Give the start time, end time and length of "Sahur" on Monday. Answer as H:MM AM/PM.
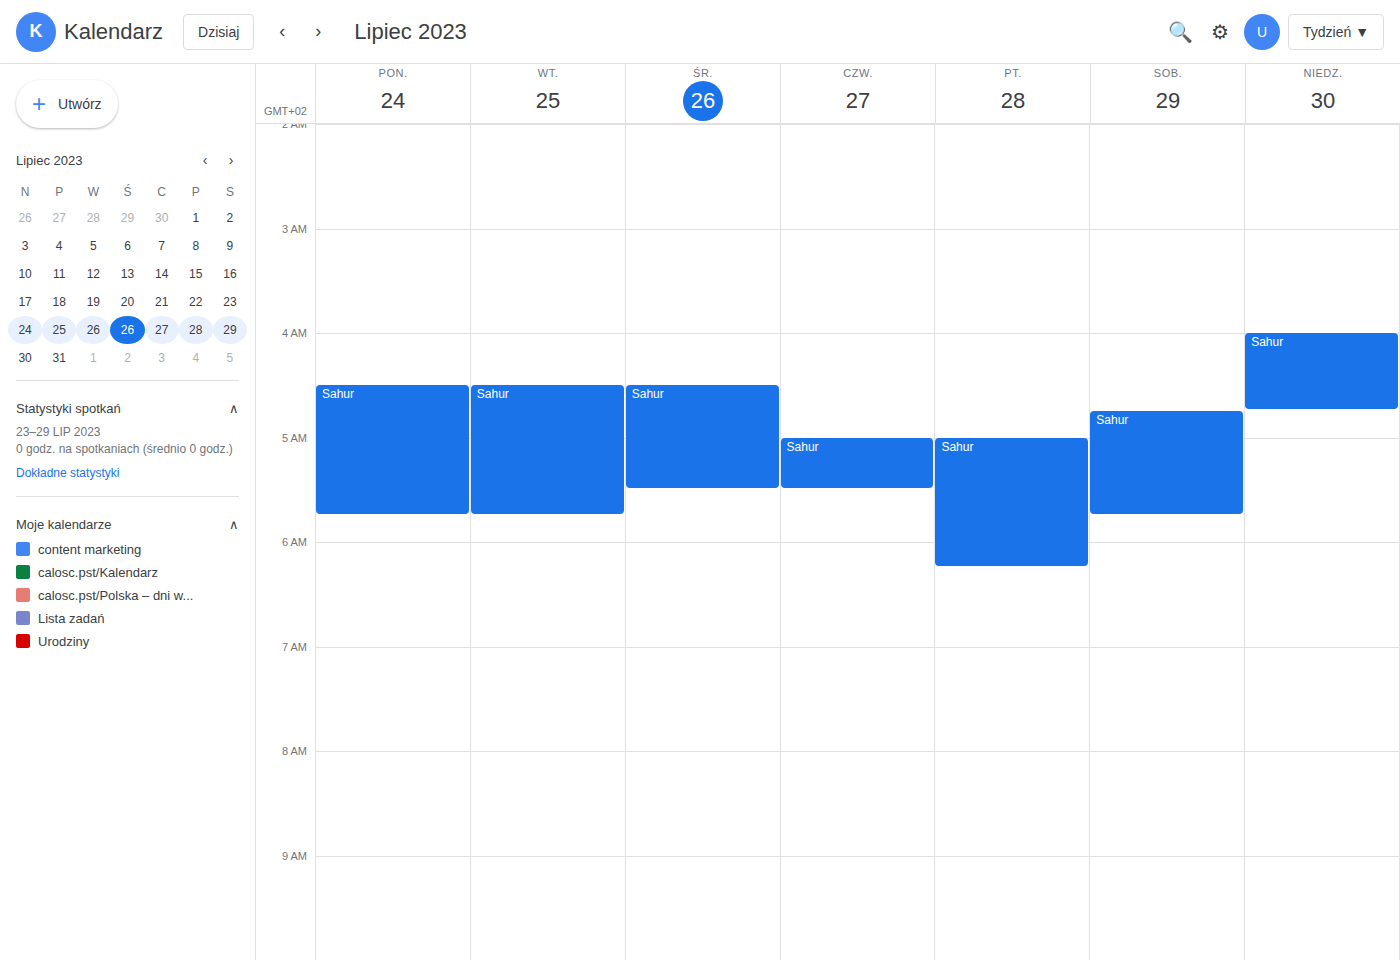
4:30 AM to 5:45 AM, 1 hour 15 minutes